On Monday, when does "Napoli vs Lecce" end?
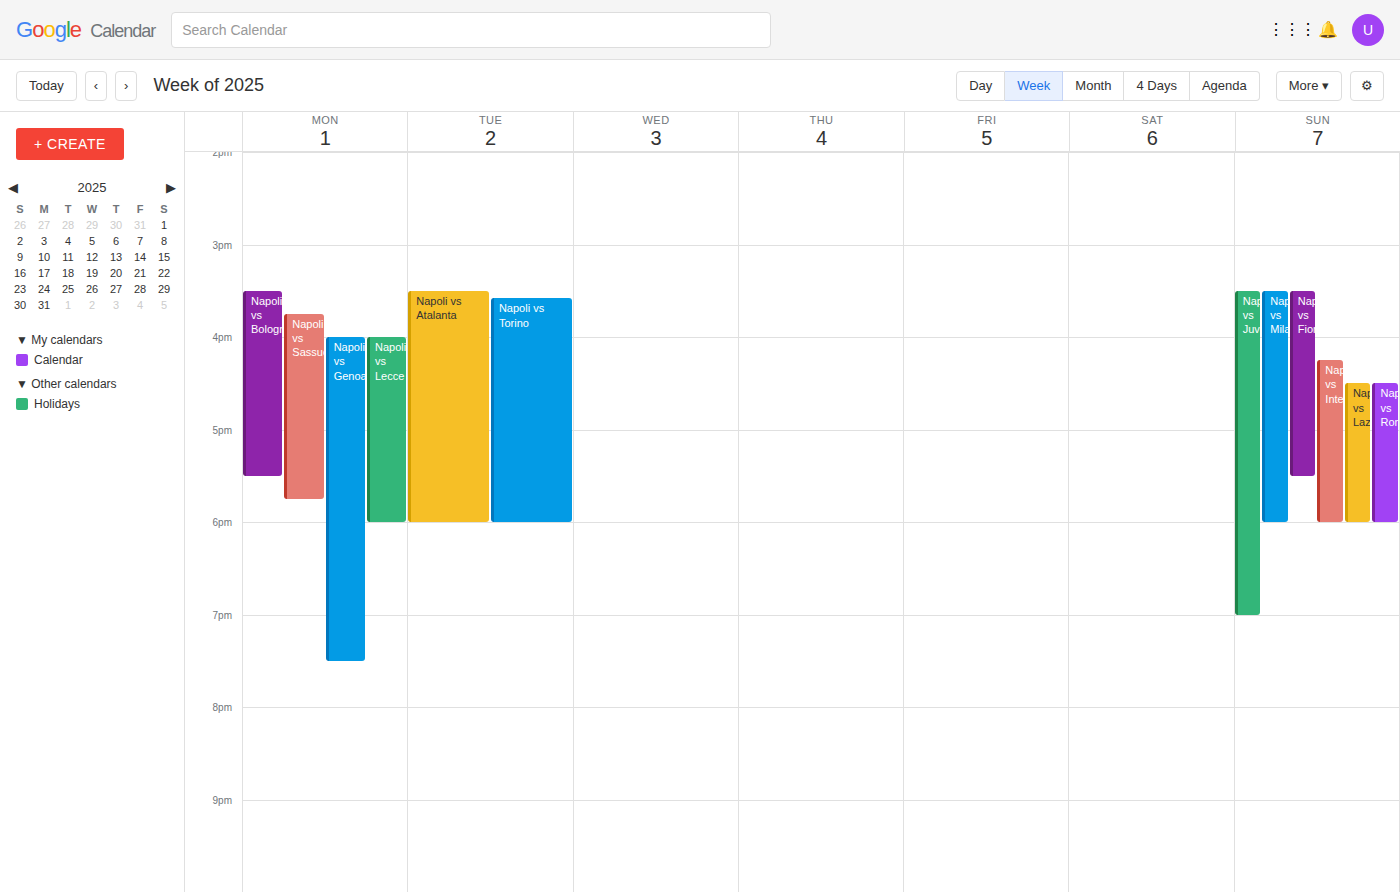
6:00 PM